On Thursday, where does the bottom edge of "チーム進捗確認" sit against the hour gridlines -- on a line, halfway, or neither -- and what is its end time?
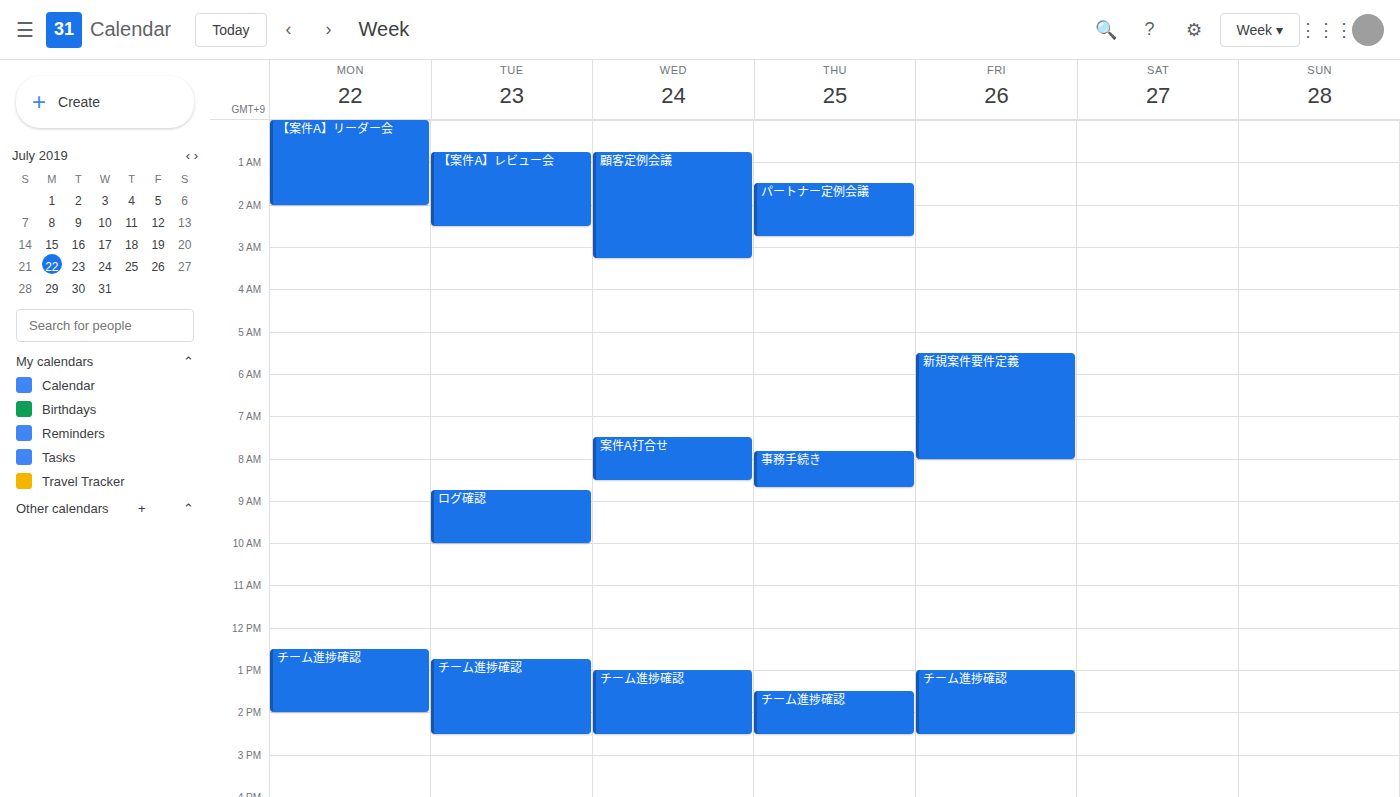
2:30 PM -- halfway between the 2 PM and 3 PM lines.